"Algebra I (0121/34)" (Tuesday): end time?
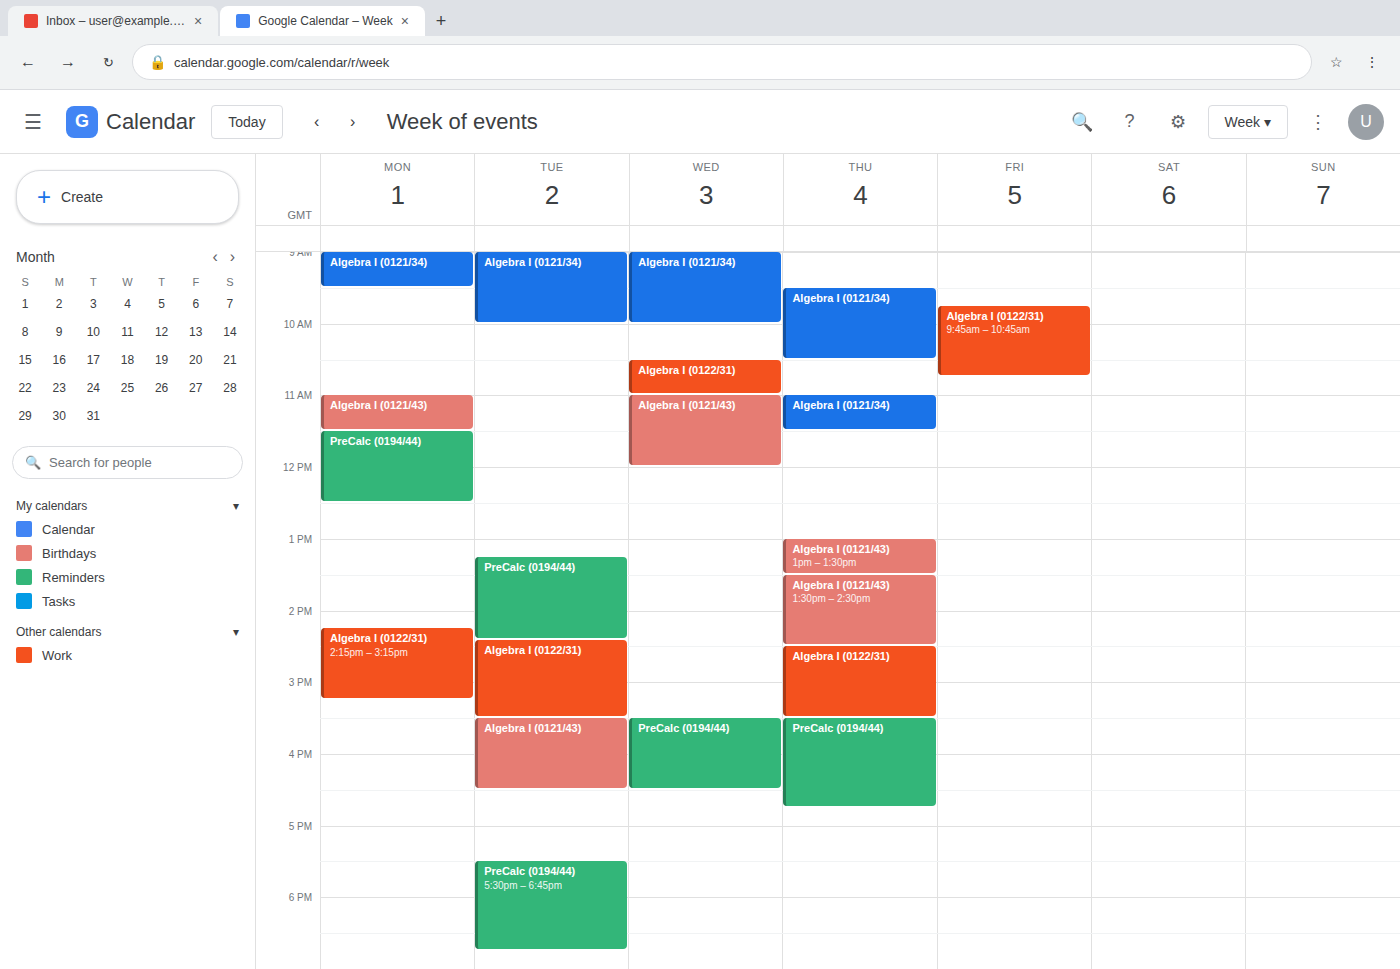
10:00 AM